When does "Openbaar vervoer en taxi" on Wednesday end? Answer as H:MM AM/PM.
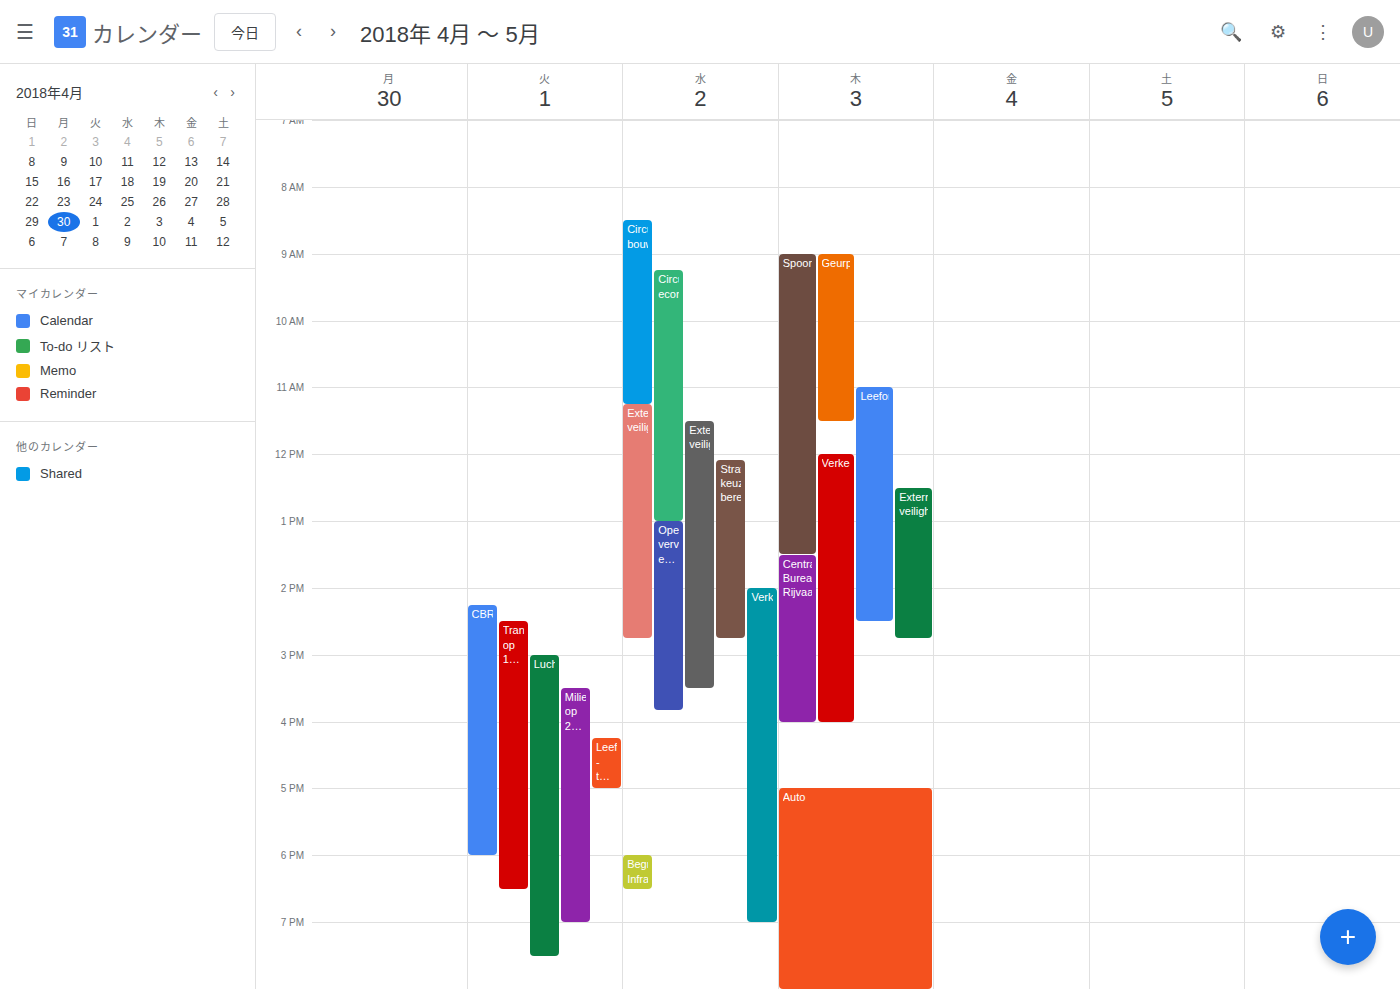
3:50 PM